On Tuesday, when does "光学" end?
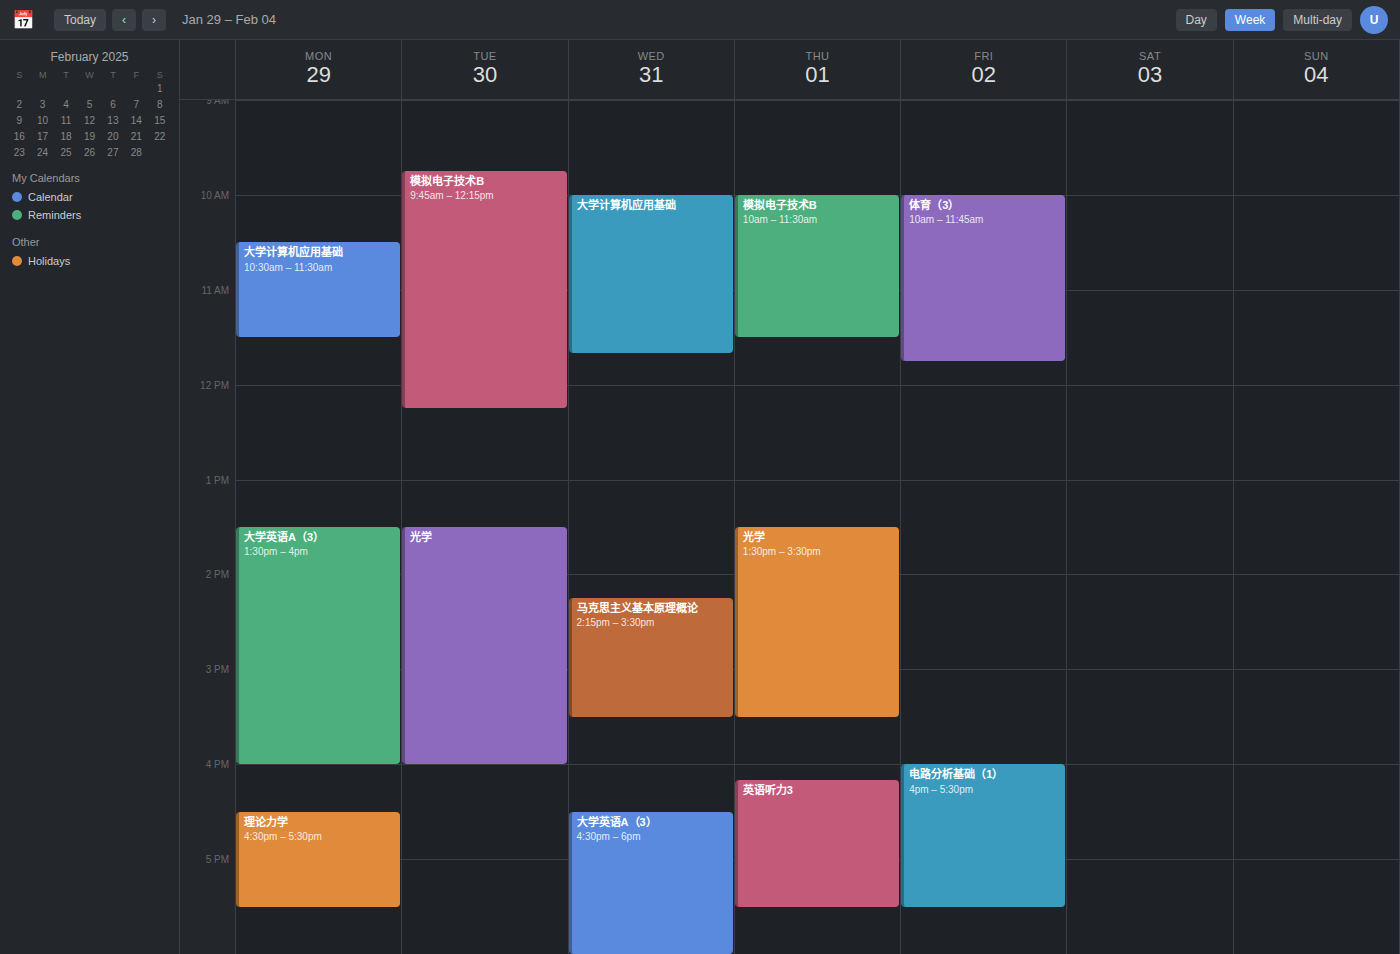
4:00 PM